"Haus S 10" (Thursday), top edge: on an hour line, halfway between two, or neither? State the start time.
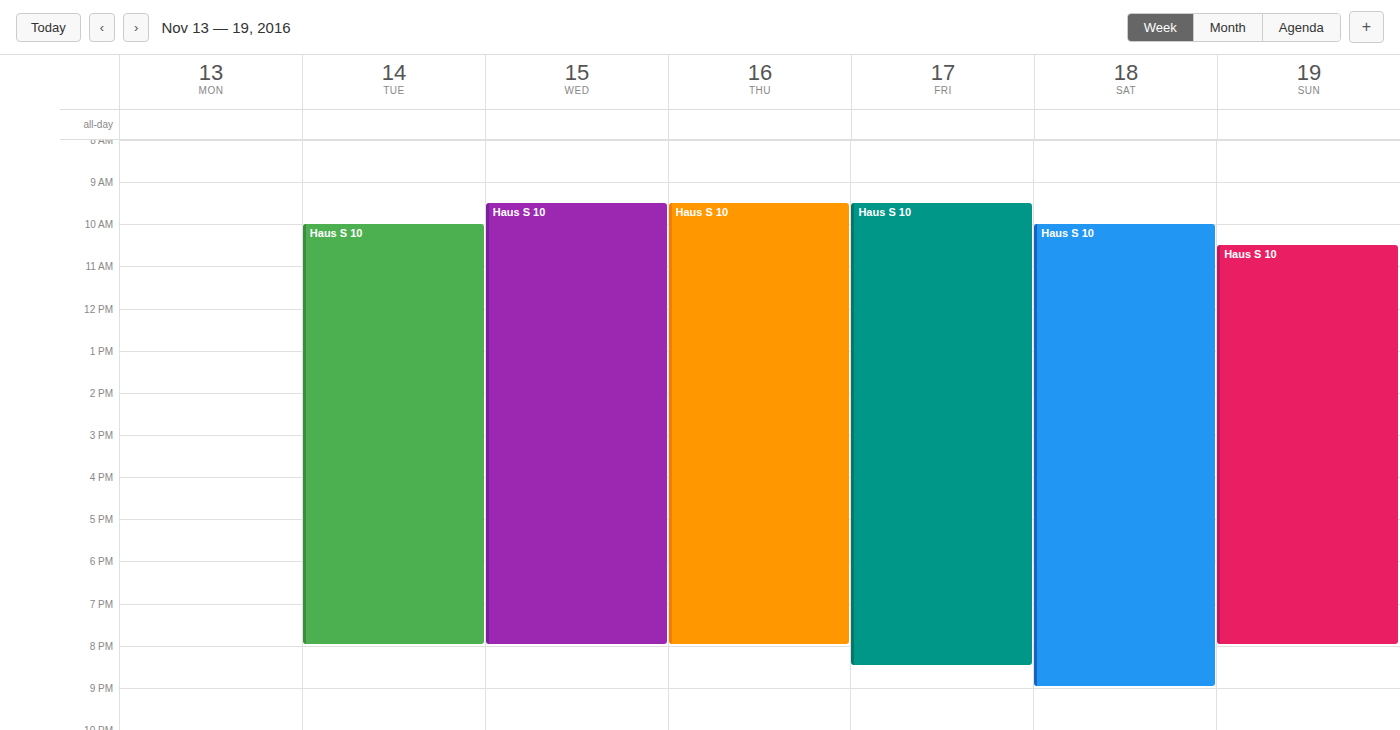
9:30 AM -- halfway between the 9 AM and 10 AM lines.